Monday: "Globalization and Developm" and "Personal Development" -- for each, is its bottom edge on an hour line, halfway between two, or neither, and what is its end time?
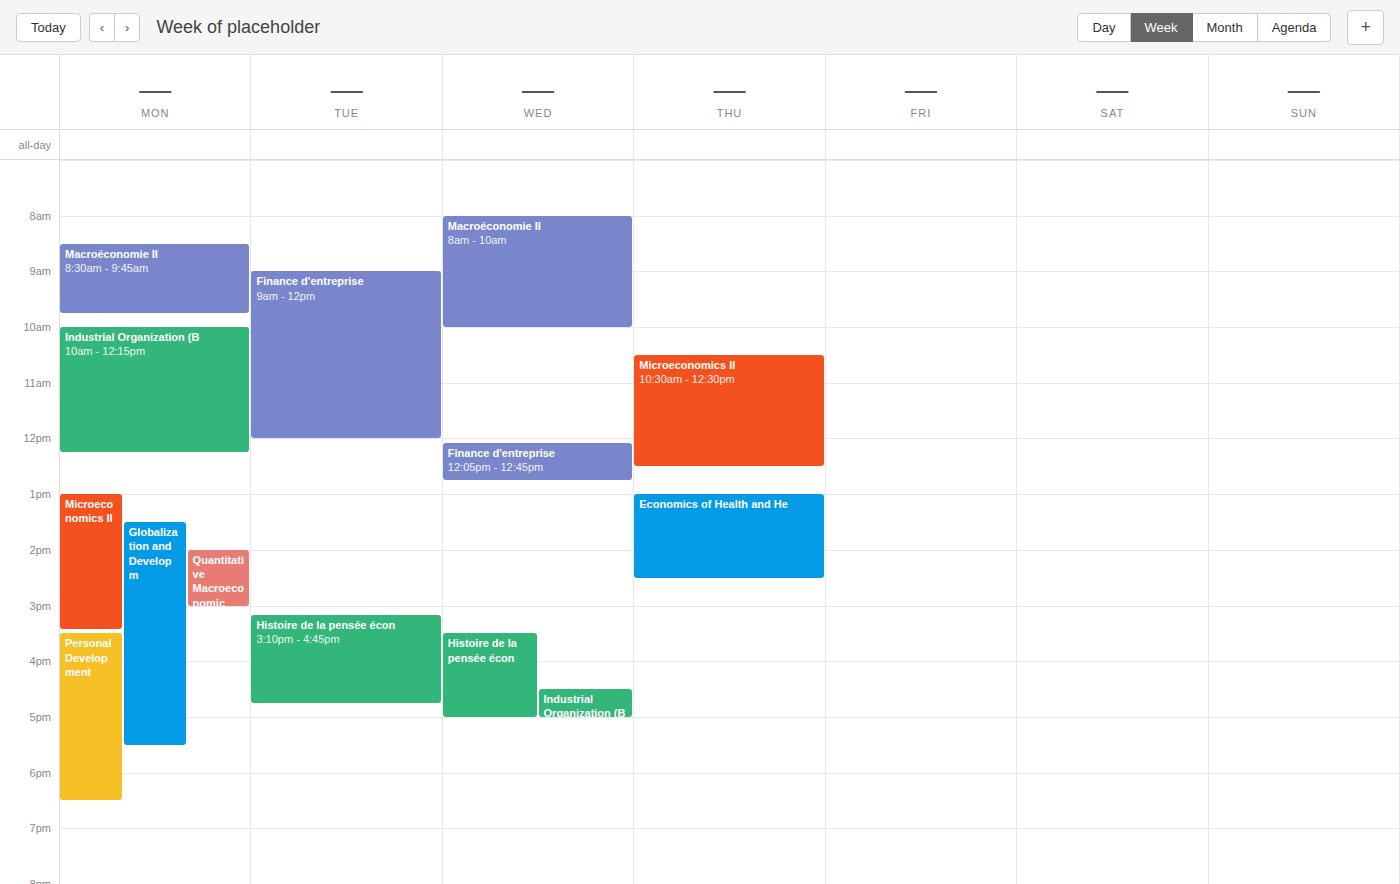
"Globalization and Developm": 5:30 PM, halfway between the 5 PM and 6 PM lines. "Personal Development": 6:30 PM, halfway between the 6 PM and 7 PM lines.